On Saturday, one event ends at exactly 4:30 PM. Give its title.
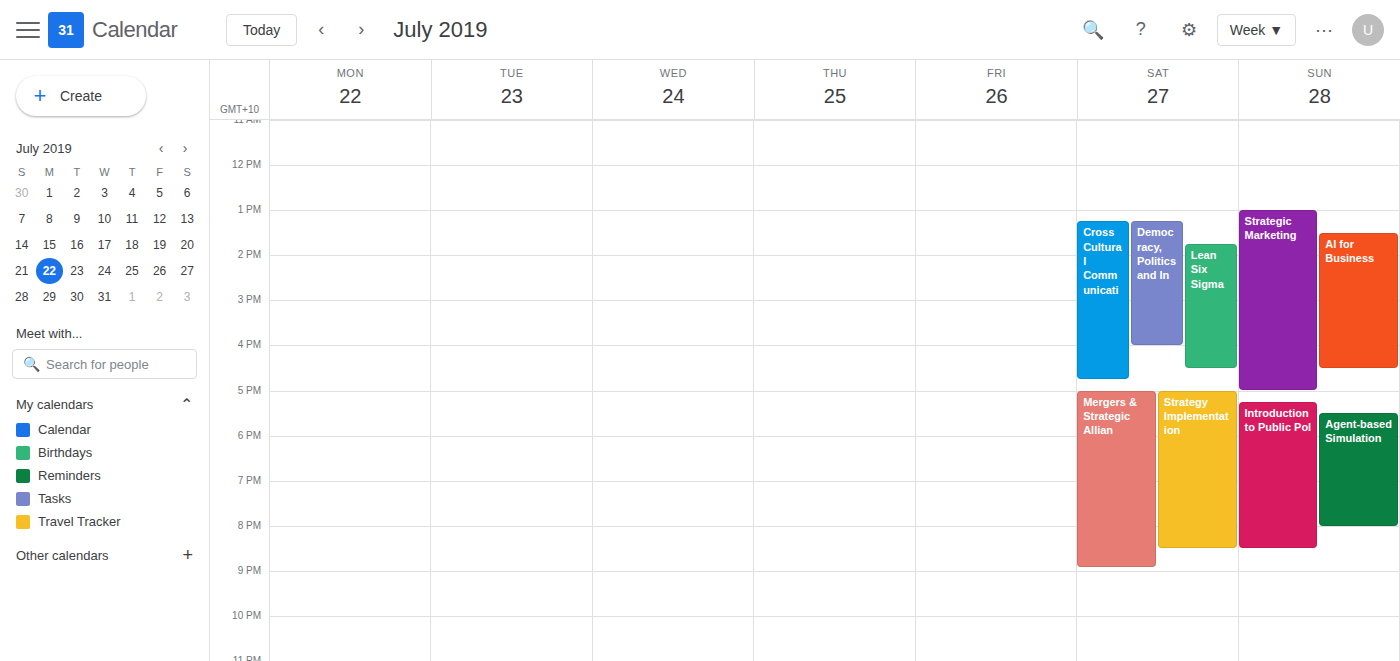
"Lean Six Sigma"